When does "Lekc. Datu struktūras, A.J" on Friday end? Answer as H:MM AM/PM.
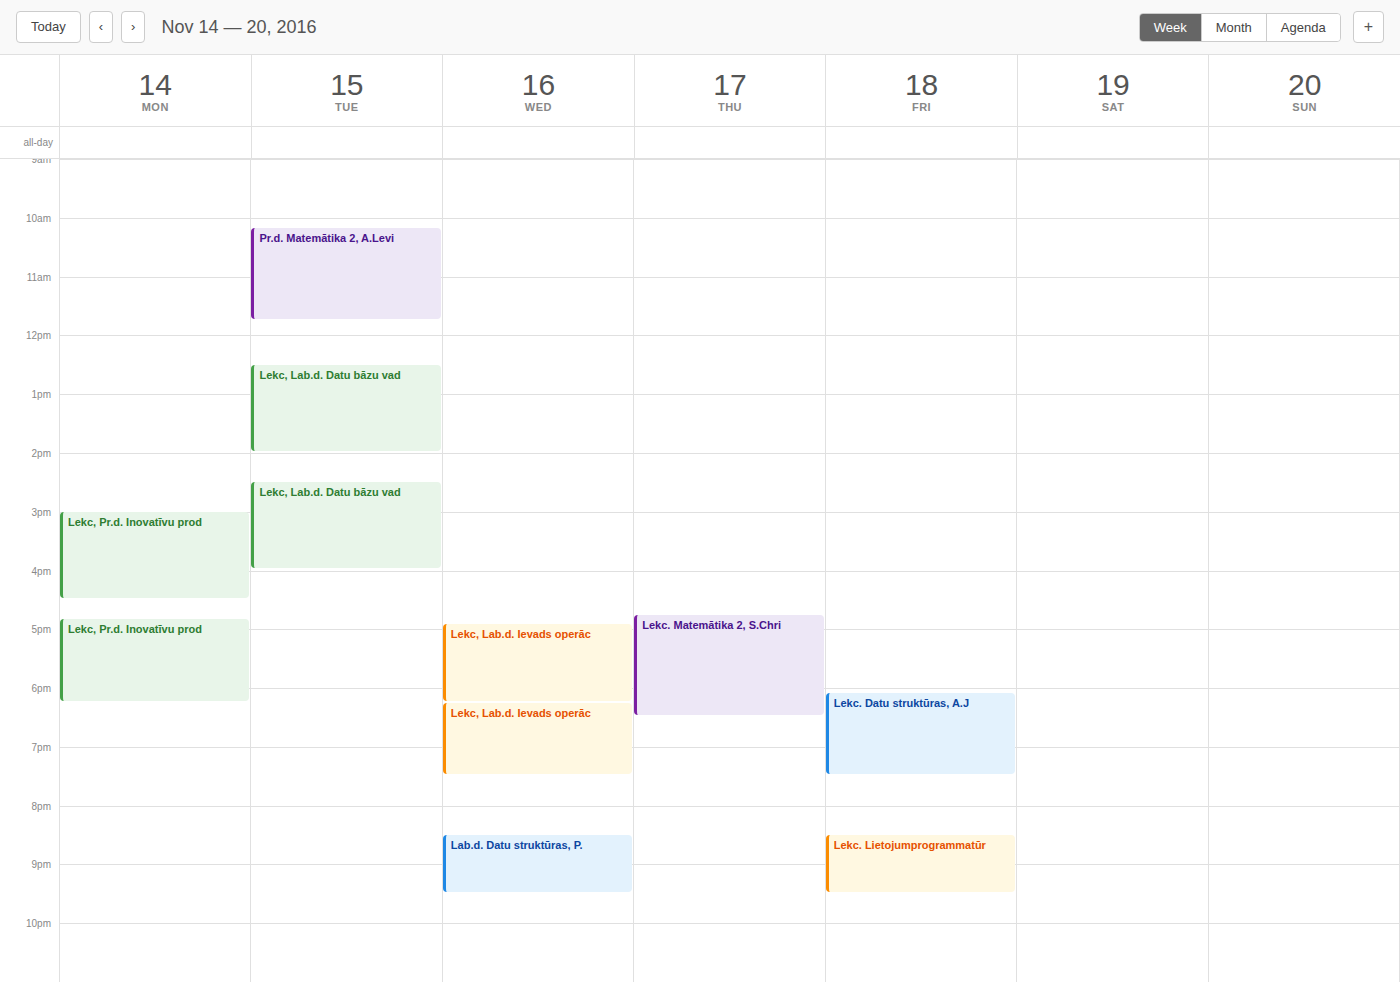
7:30 PM